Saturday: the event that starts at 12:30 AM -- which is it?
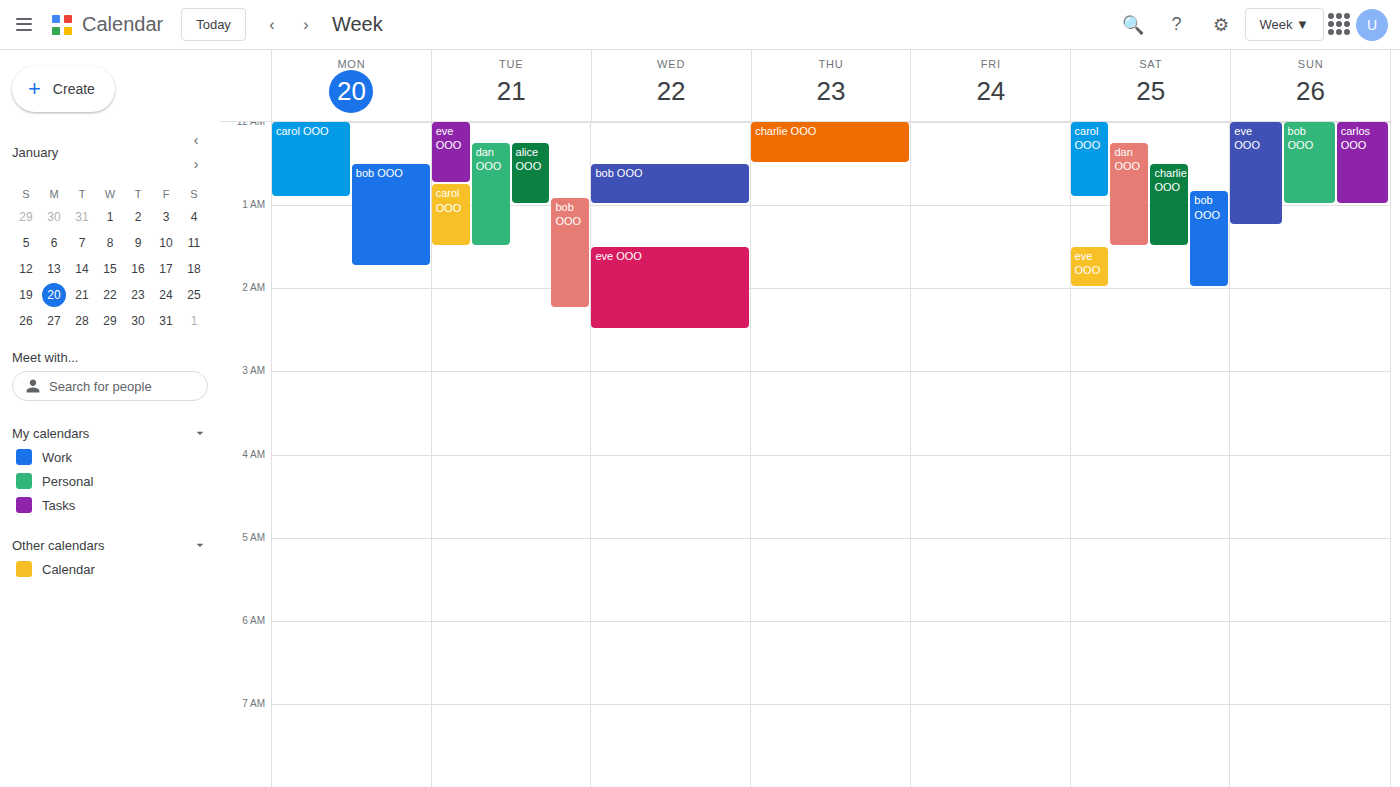
"charlie OOO"